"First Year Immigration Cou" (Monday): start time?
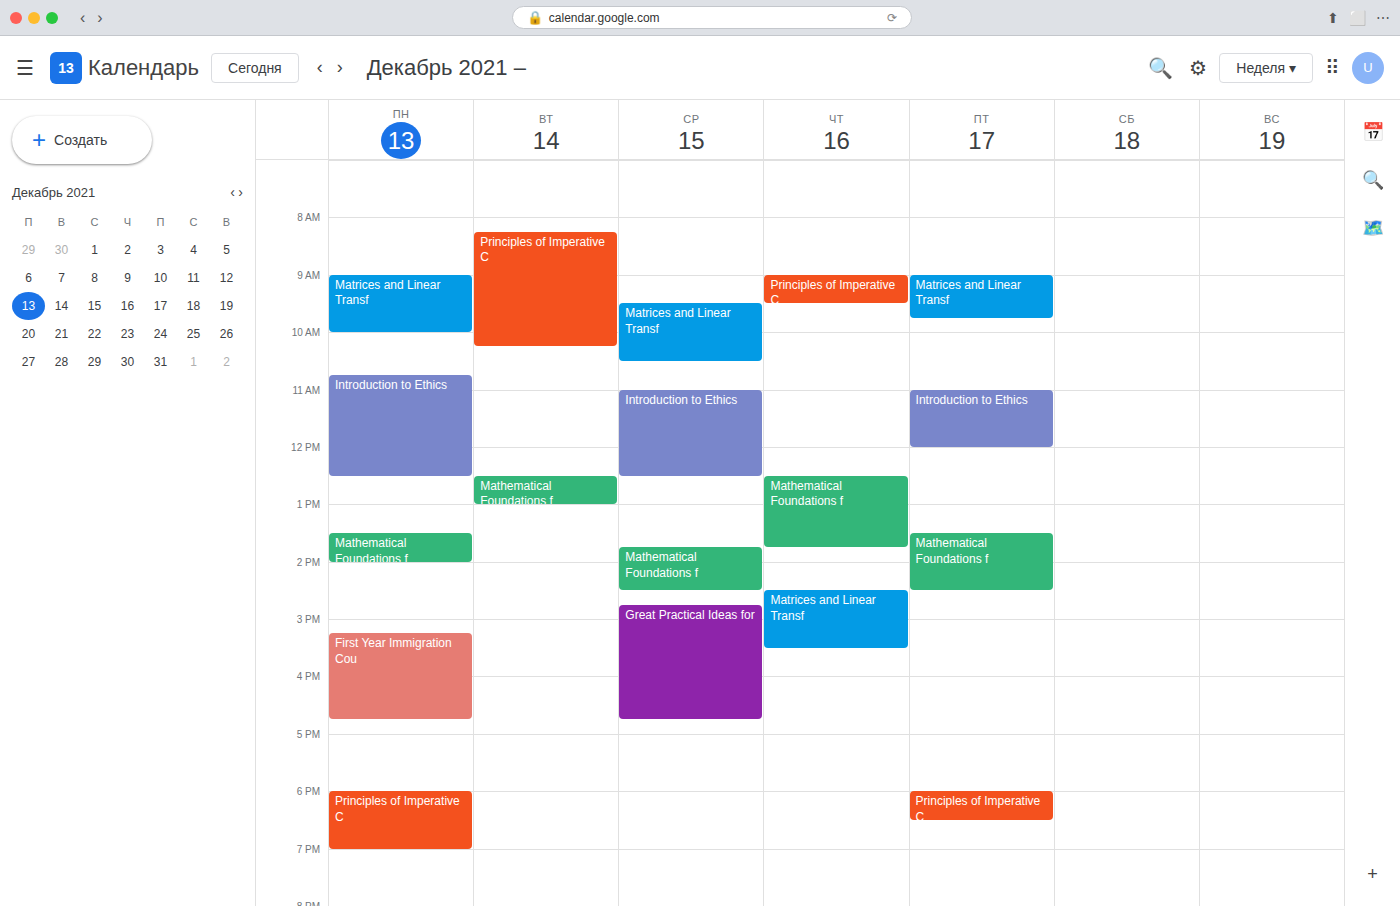
15:15